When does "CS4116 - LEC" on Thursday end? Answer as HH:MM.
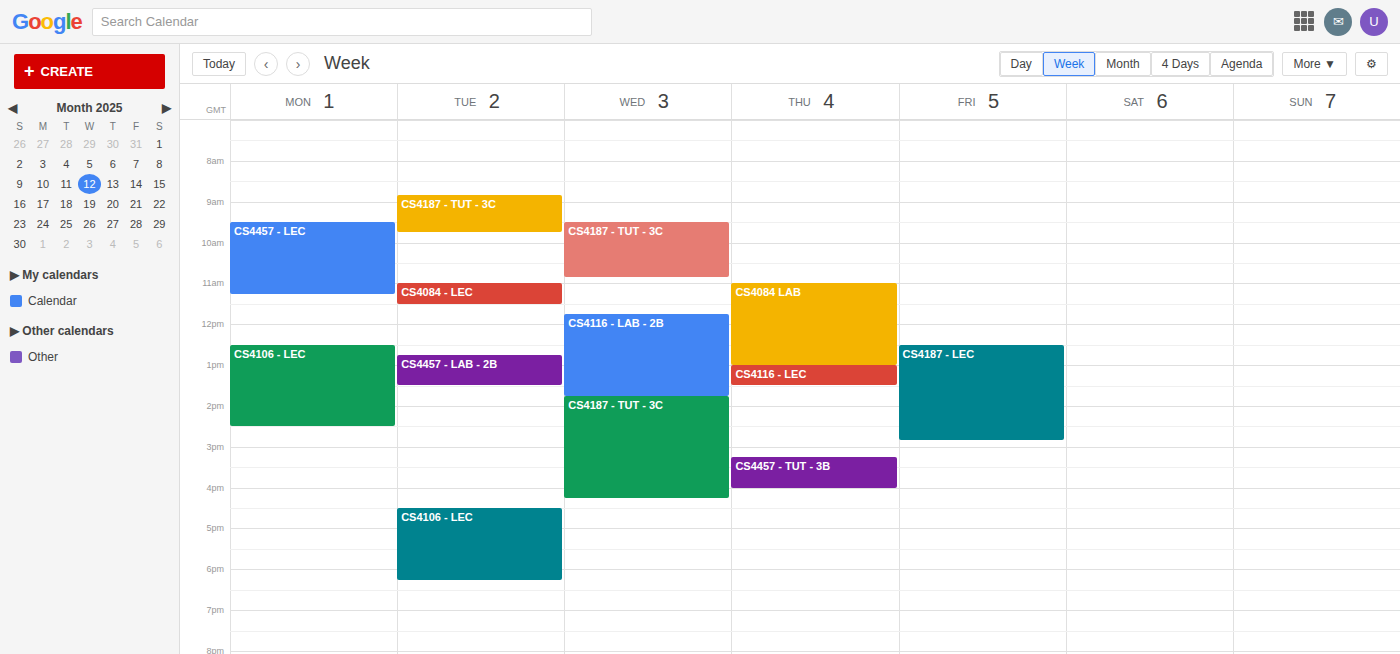
13:30